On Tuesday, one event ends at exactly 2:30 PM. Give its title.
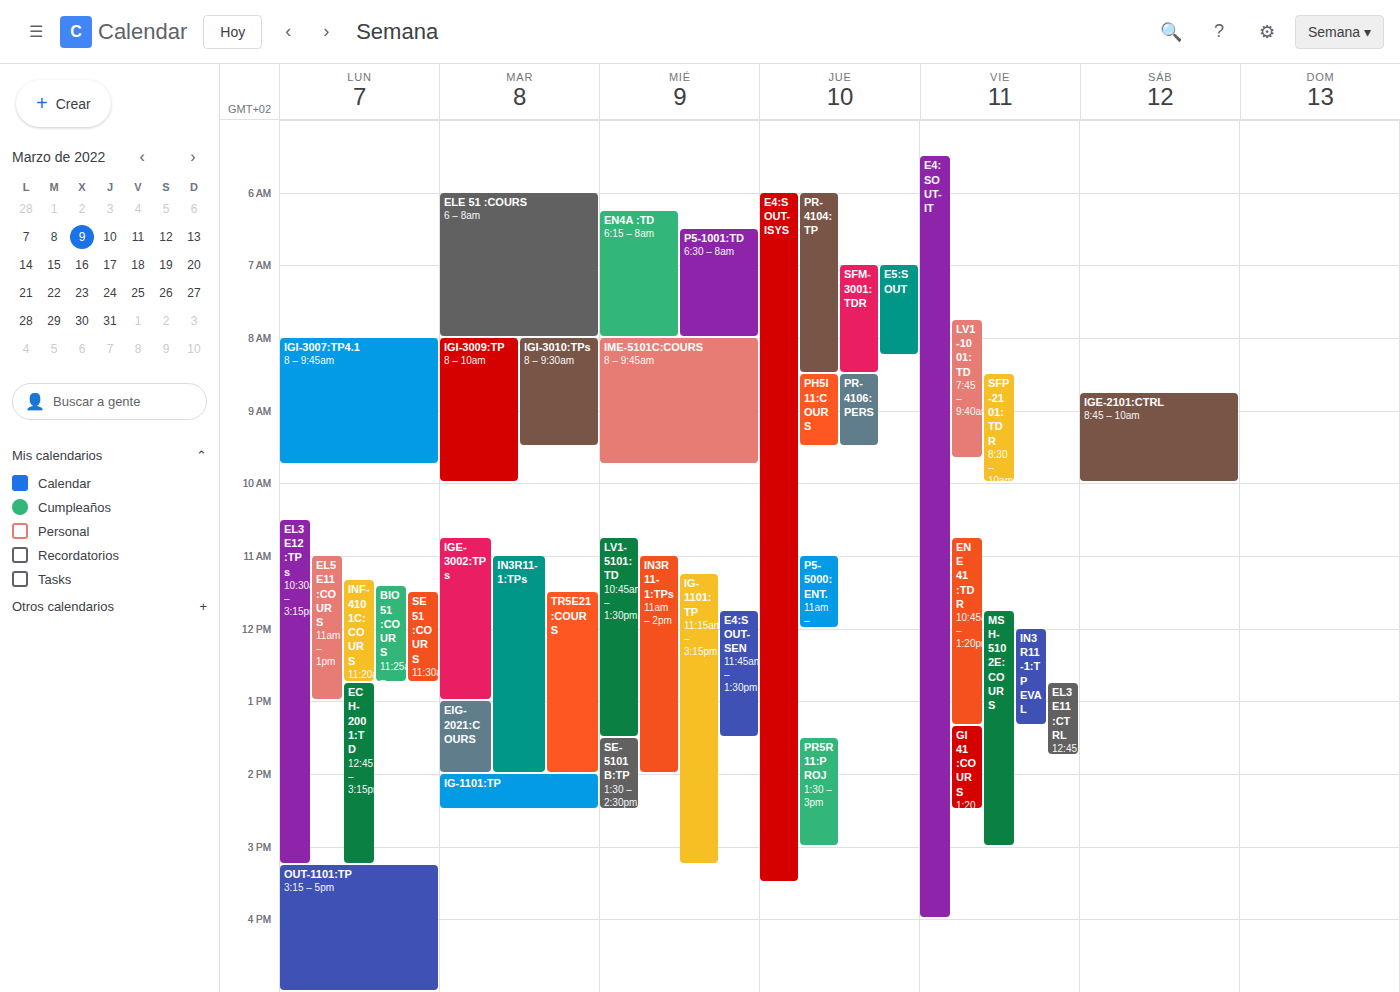
"IG-1101:TP"